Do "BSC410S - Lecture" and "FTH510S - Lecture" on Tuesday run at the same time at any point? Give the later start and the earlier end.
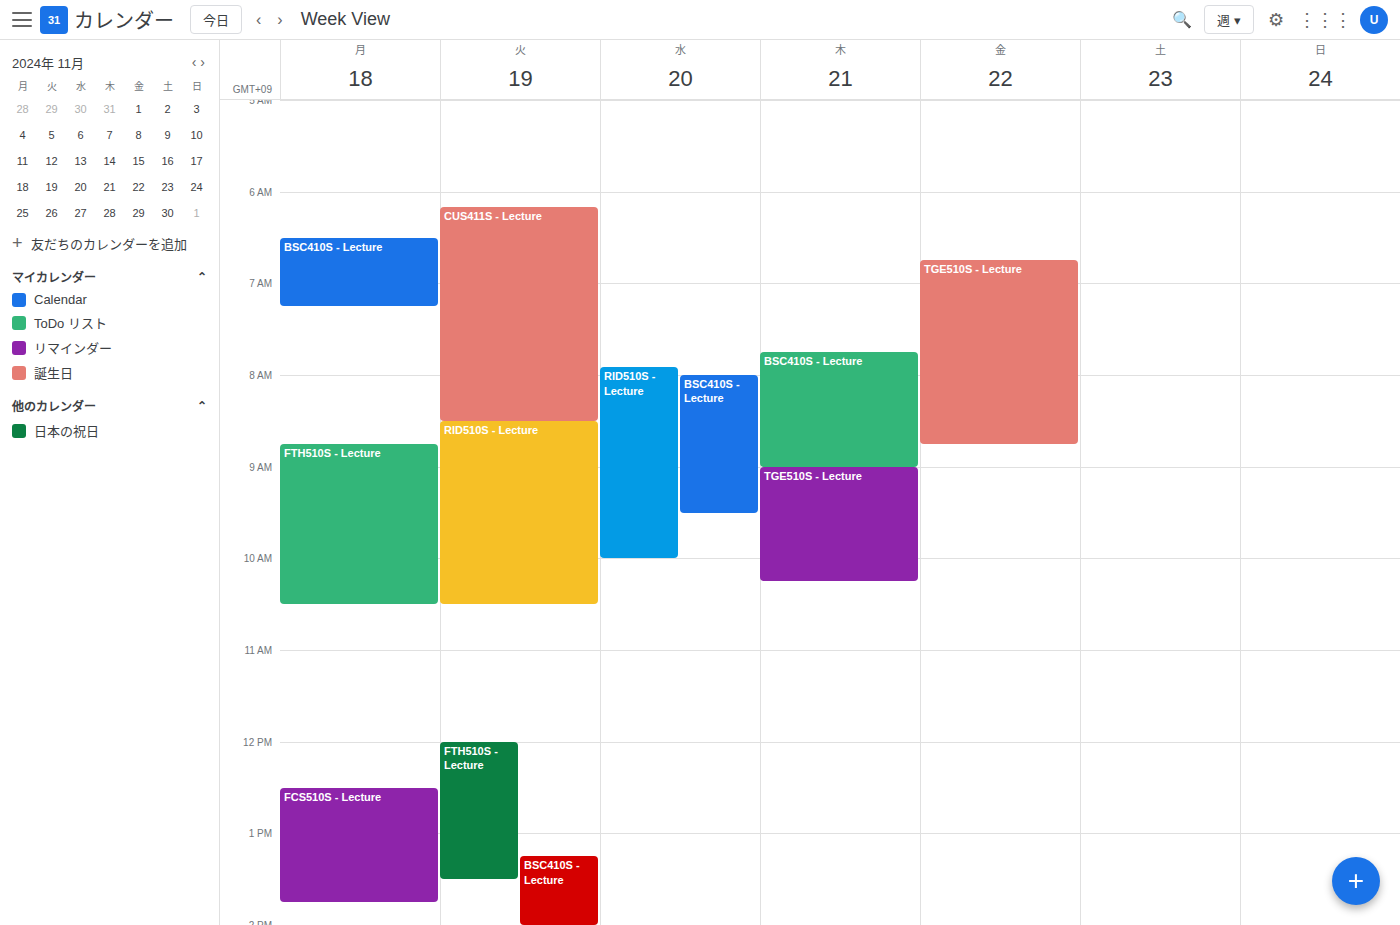
"BSC410S - Lecture" starts at 1:15 PM, before "FTH510S - Lecture" ends at 1:30 PM -- they overlap.